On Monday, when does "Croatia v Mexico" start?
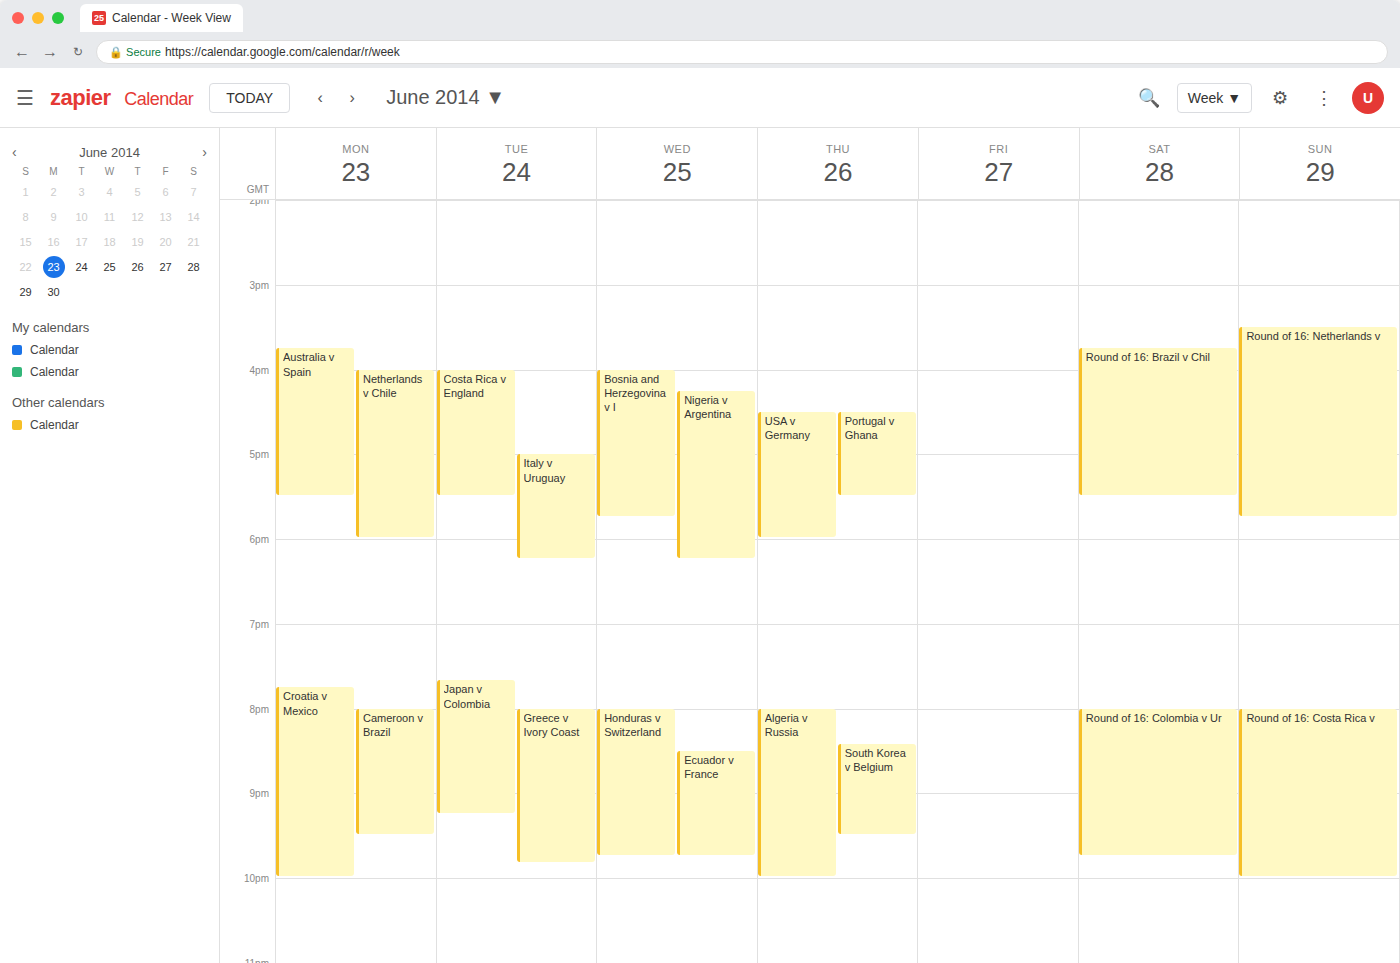
7:45 PM